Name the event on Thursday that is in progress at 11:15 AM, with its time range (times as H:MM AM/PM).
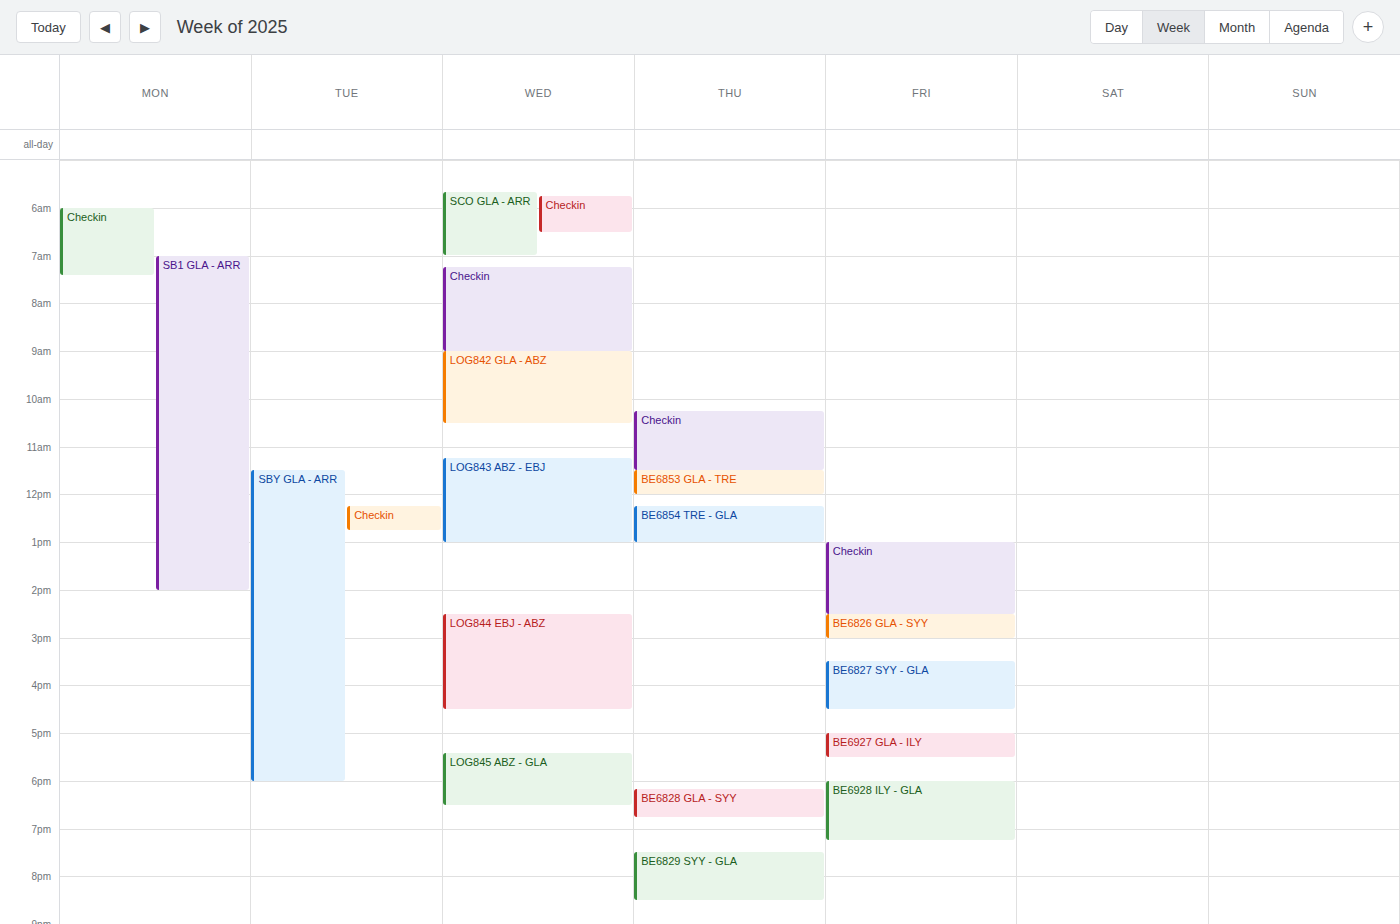
"Checkin", 10:15 AM to 11:30 AM